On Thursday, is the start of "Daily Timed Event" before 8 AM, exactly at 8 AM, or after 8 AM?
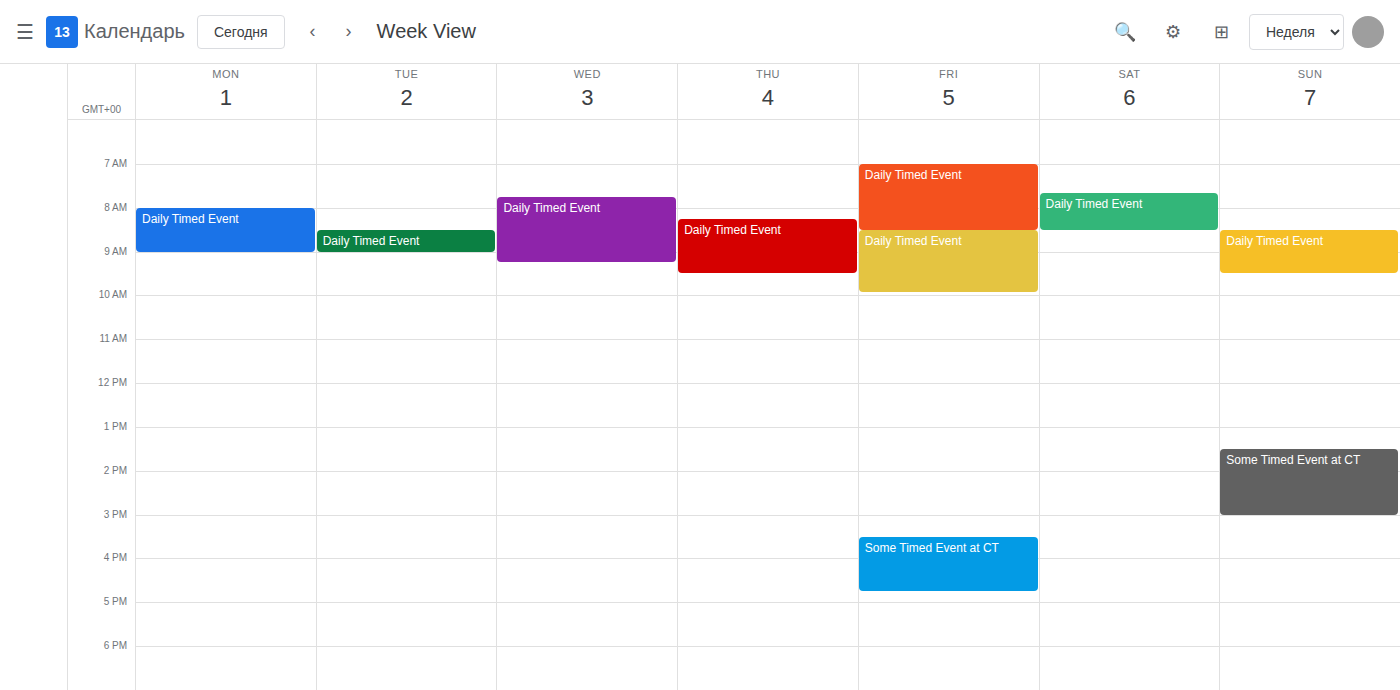
8:15 AM -- after 8 AM, 15 minutes below the 8 AM line.